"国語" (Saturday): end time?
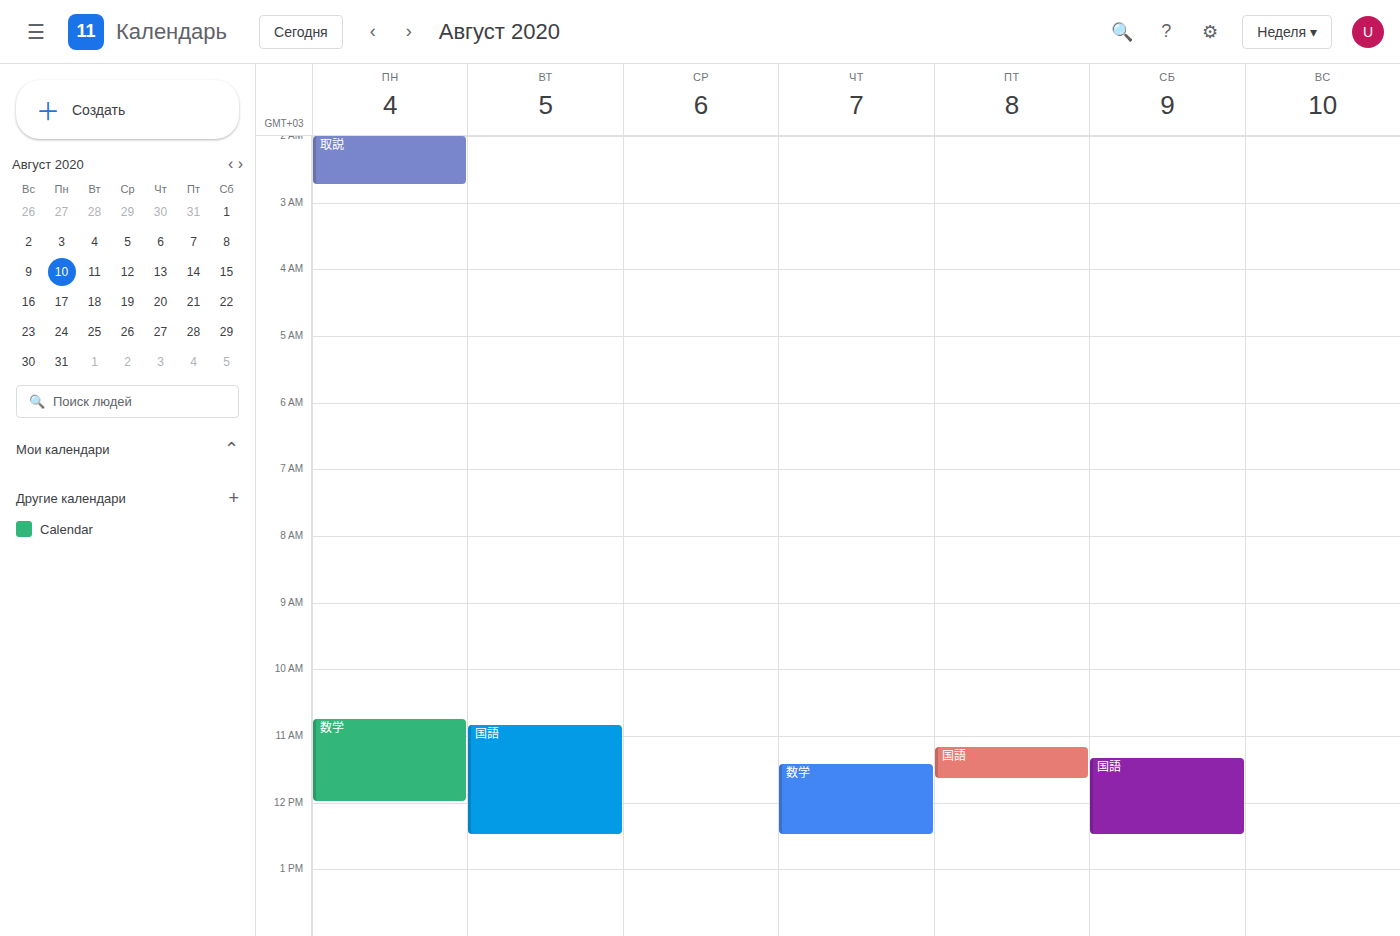
12:30